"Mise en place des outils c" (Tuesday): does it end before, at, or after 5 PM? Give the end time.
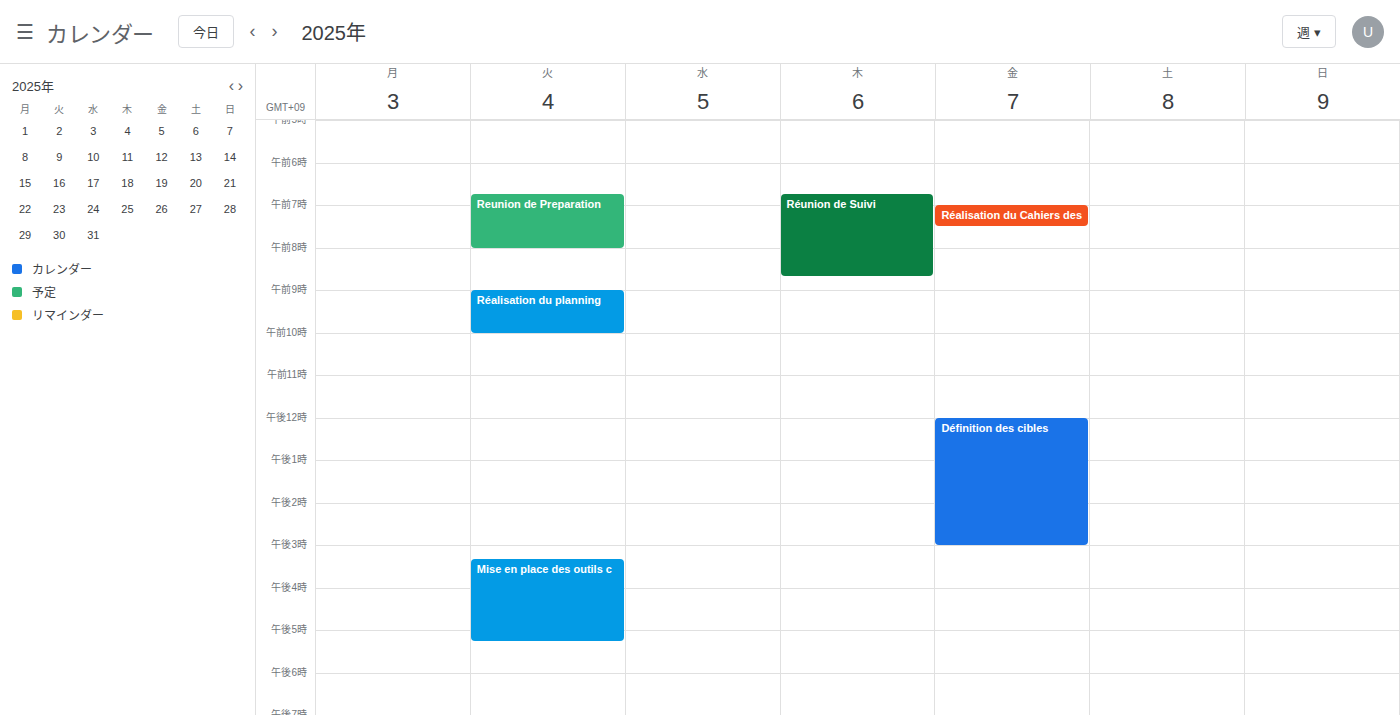
5:15 PM -- after 5 PM, 15 minutes below the 5 PM line.